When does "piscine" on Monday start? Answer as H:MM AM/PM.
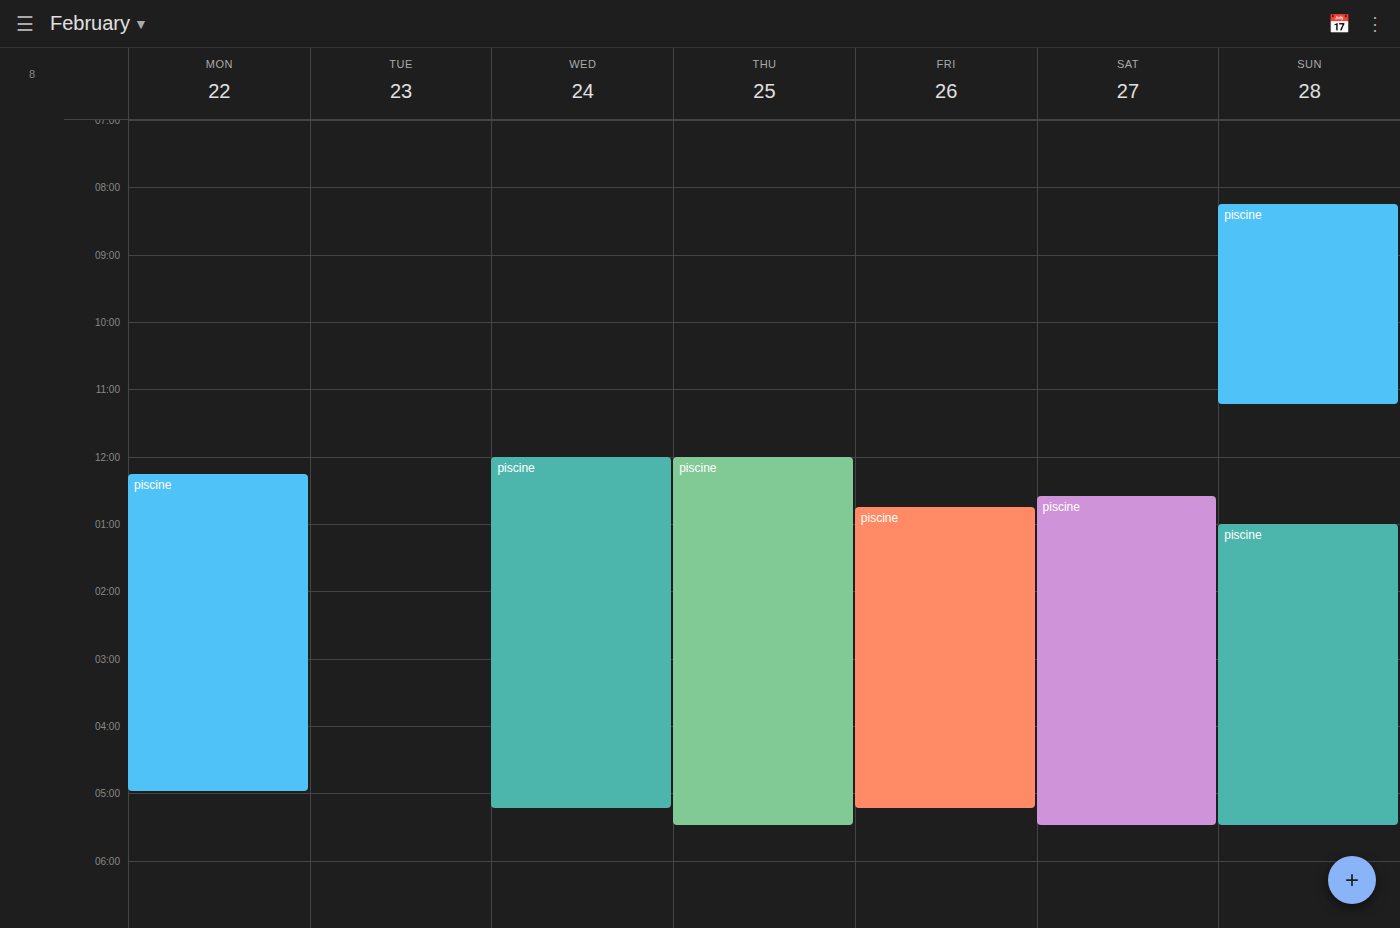
12:15 PM